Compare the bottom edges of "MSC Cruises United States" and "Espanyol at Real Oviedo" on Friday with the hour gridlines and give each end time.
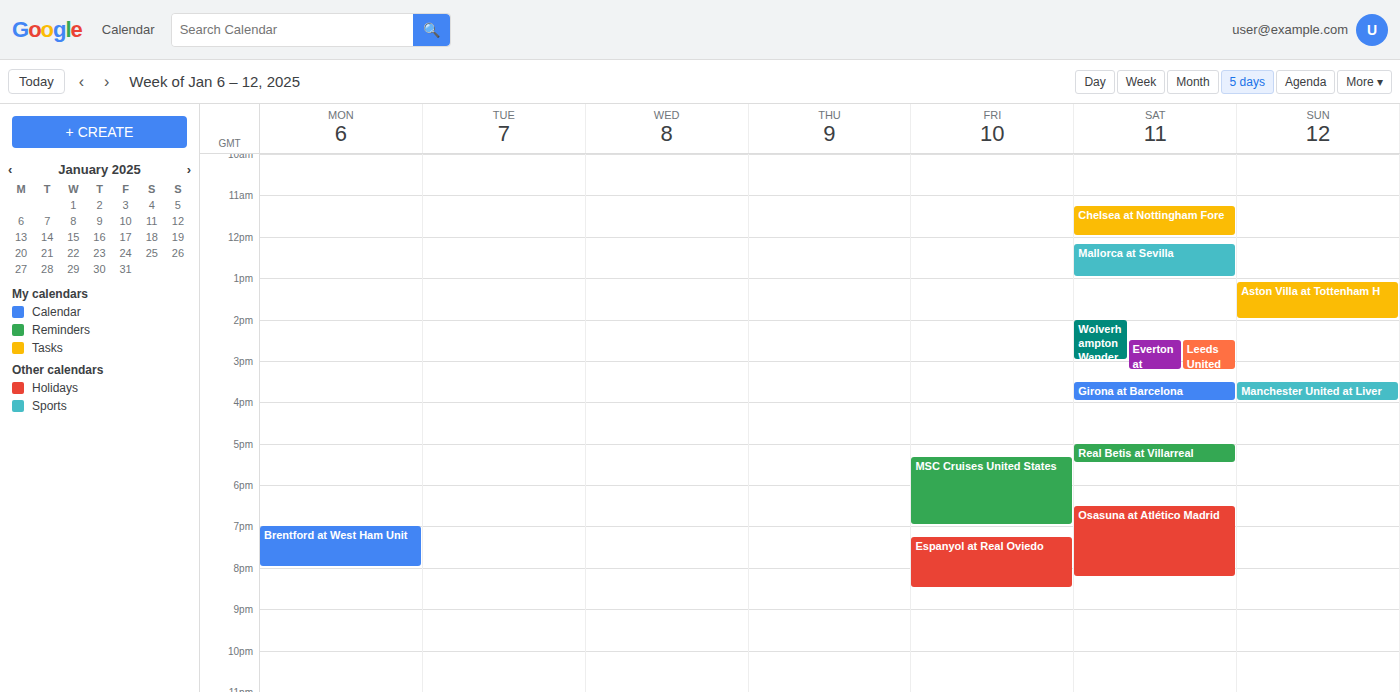
"MSC Cruises United States": 7:00 PM, exactly on the 7 PM line. "Espanyol at Real Oviedo": 8:30 PM, halfway between the 8 PM and 9 PM lines.